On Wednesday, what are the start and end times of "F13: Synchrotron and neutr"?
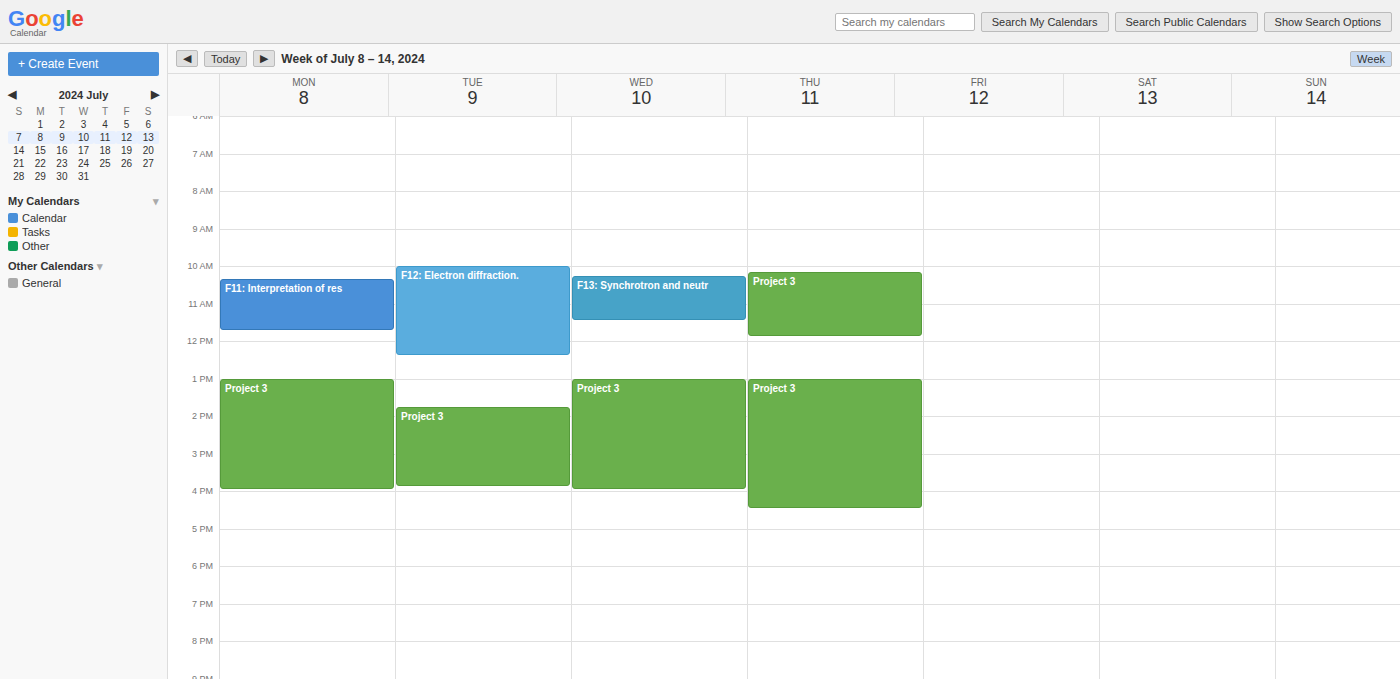
10:15 AM to 11:30 AM